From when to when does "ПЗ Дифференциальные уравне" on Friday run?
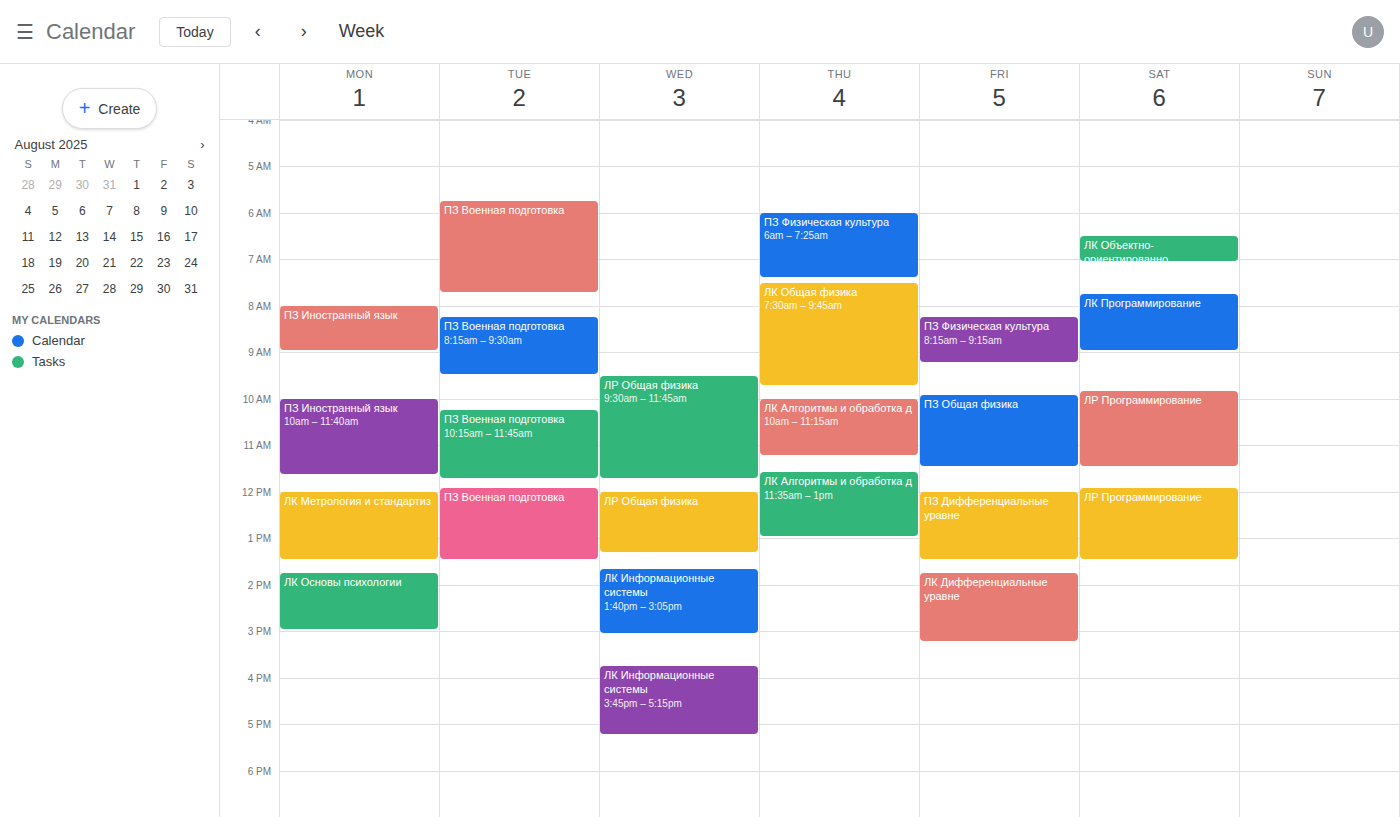
12:00 PM to 1:30 PM